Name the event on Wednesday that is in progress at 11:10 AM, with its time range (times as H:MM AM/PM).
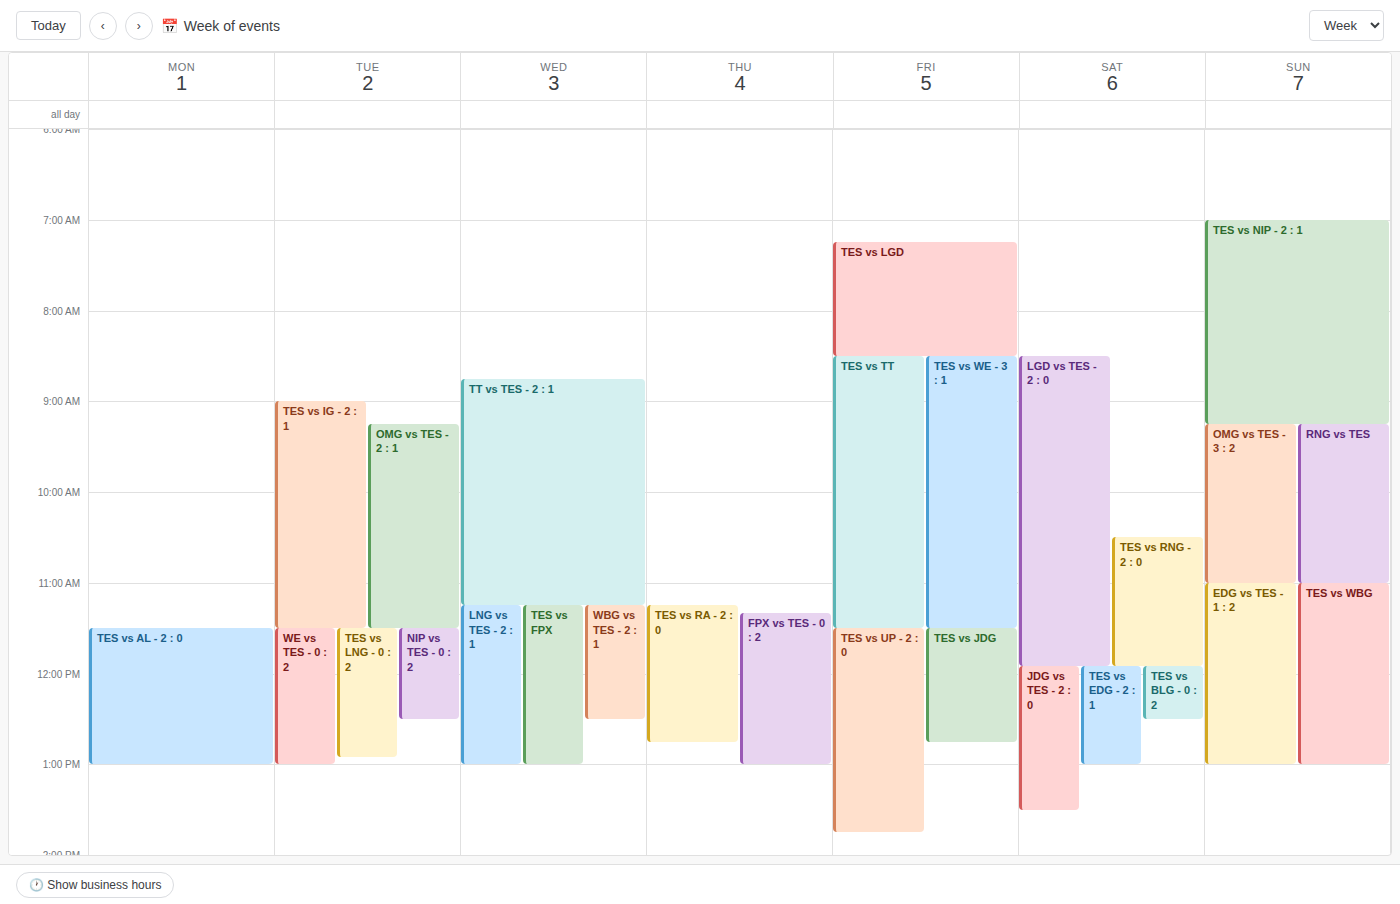
"TT vs TES - 2 : 1", 8:45 AM to 11:15 AM